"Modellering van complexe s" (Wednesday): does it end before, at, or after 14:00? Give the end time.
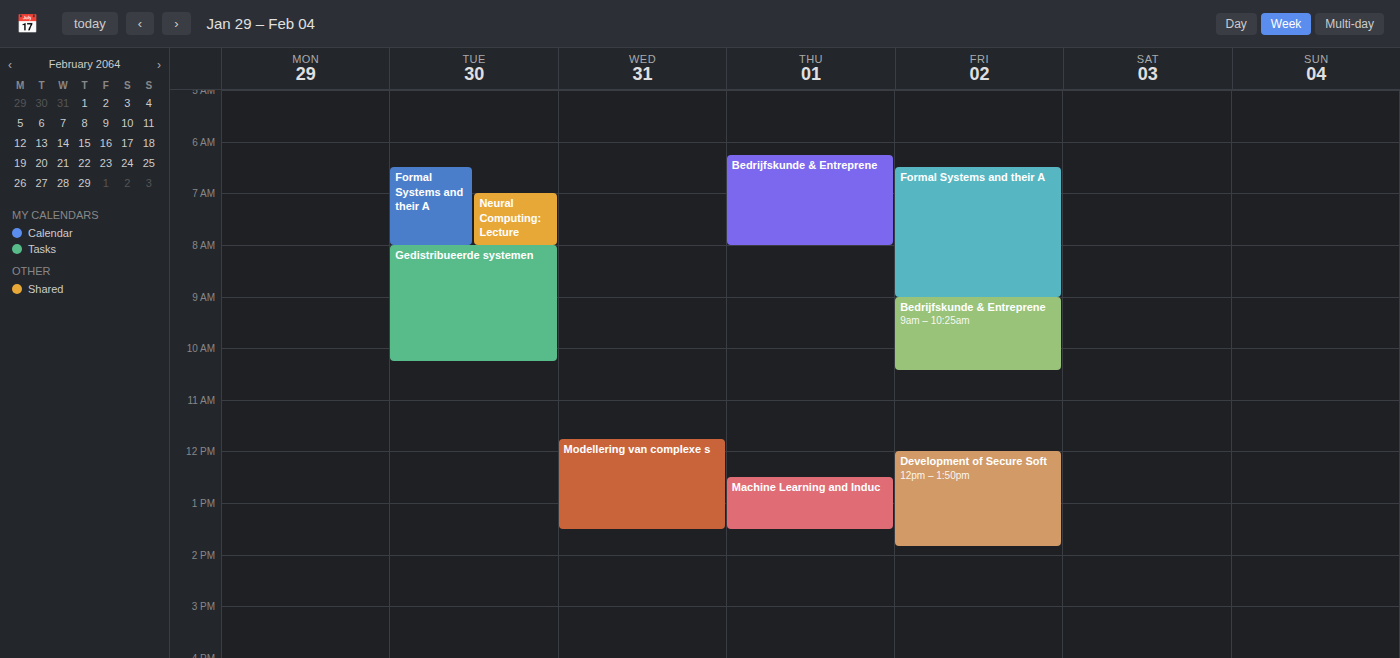
13:30 -- before 14:00, 30 minutes above the 14:00 line.